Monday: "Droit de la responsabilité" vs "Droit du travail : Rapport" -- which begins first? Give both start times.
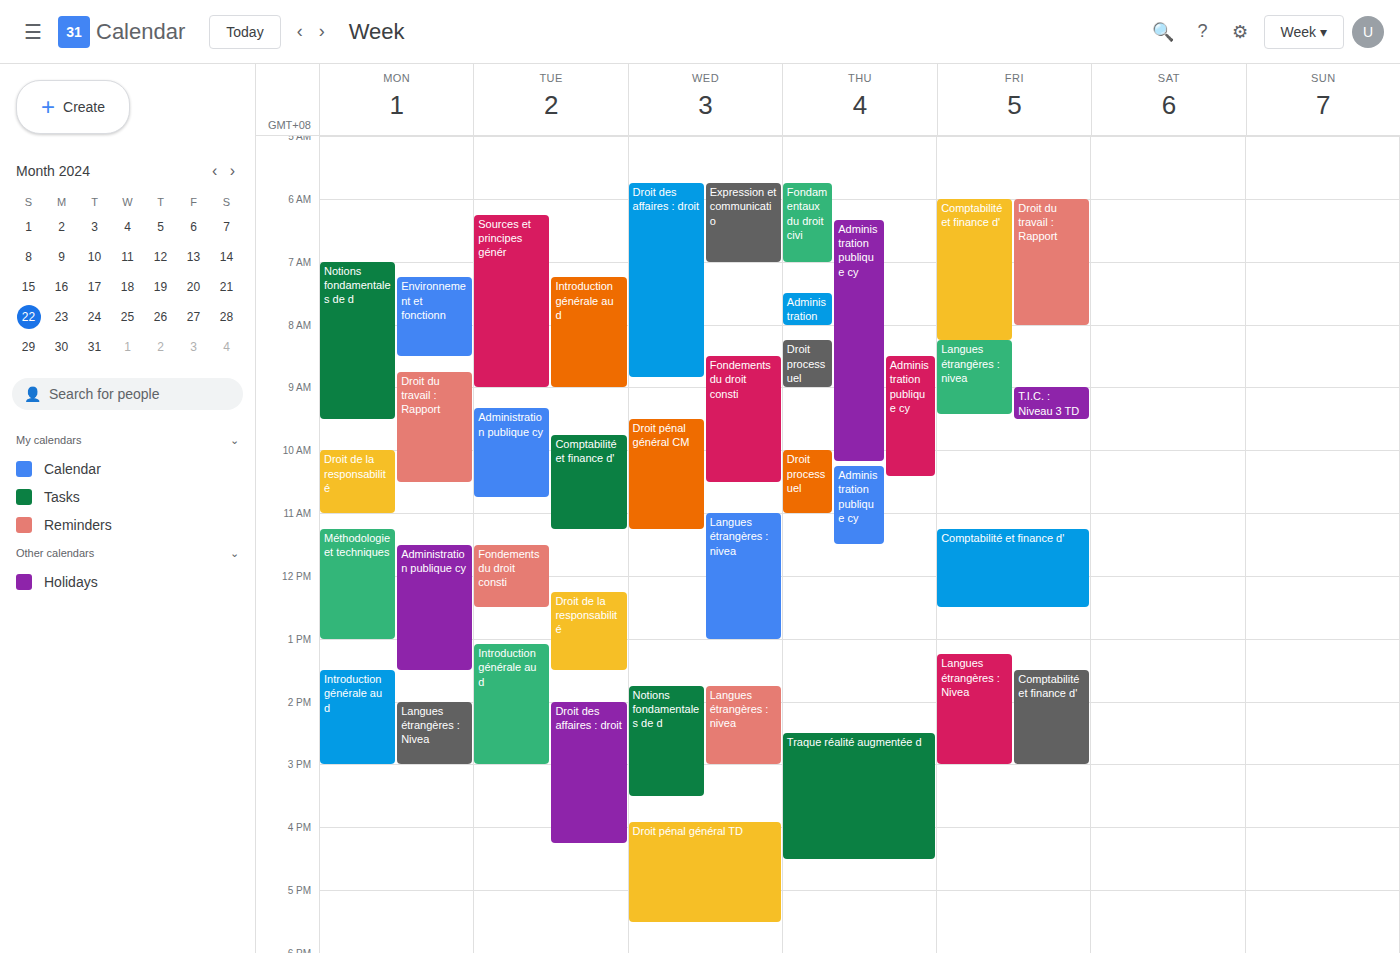
"Droit du travail : Rapport" 8:45 AM; "Droit de la responsabilité" 10:00 AM.